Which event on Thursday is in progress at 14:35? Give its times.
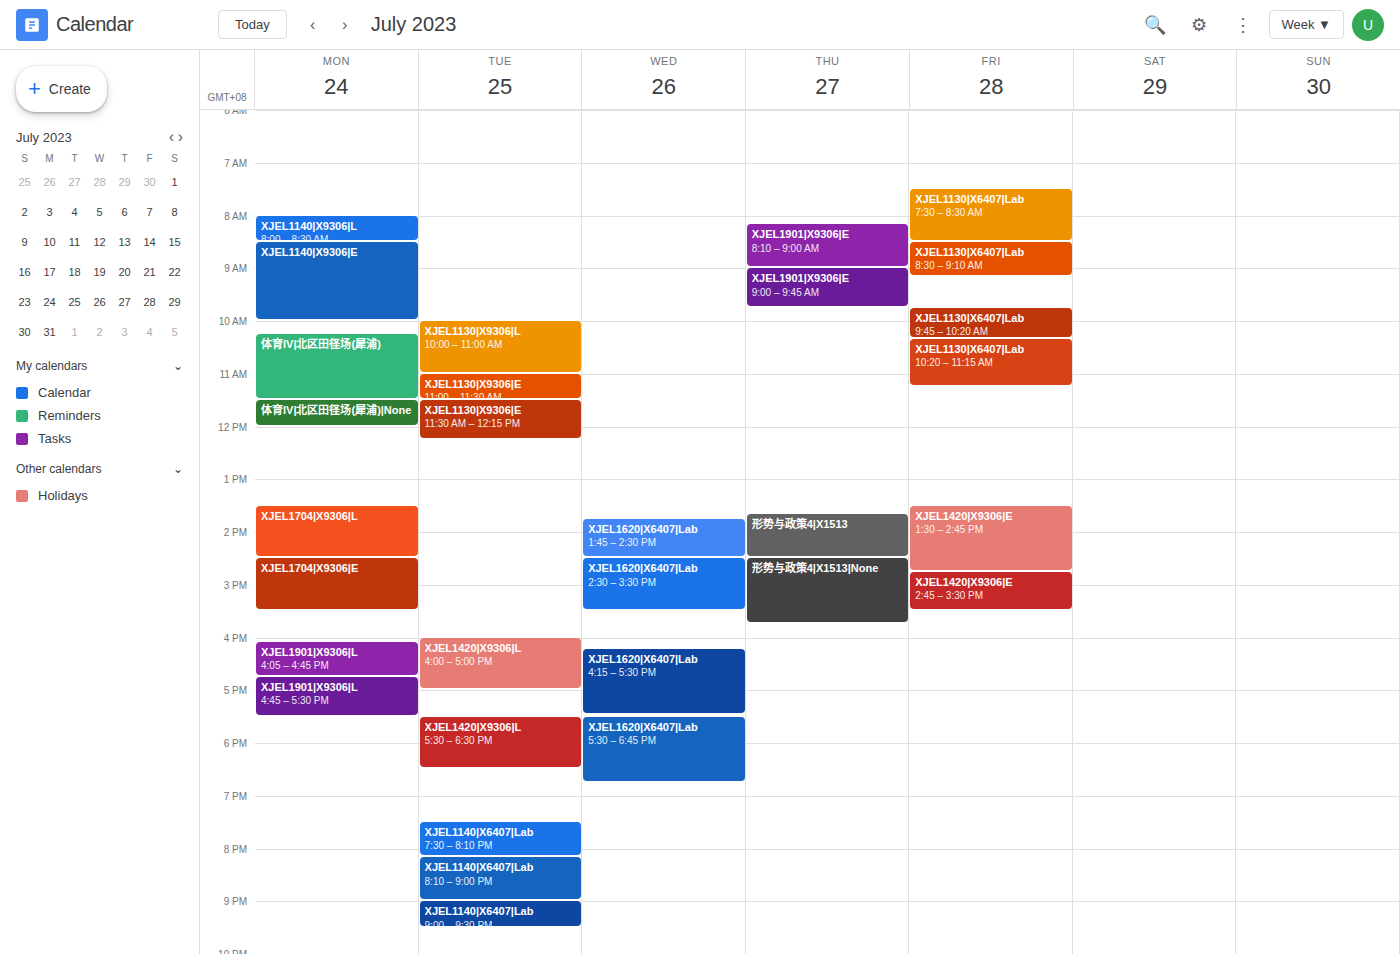
"形势与政策4|X1513|None", 14:30 to 15:45